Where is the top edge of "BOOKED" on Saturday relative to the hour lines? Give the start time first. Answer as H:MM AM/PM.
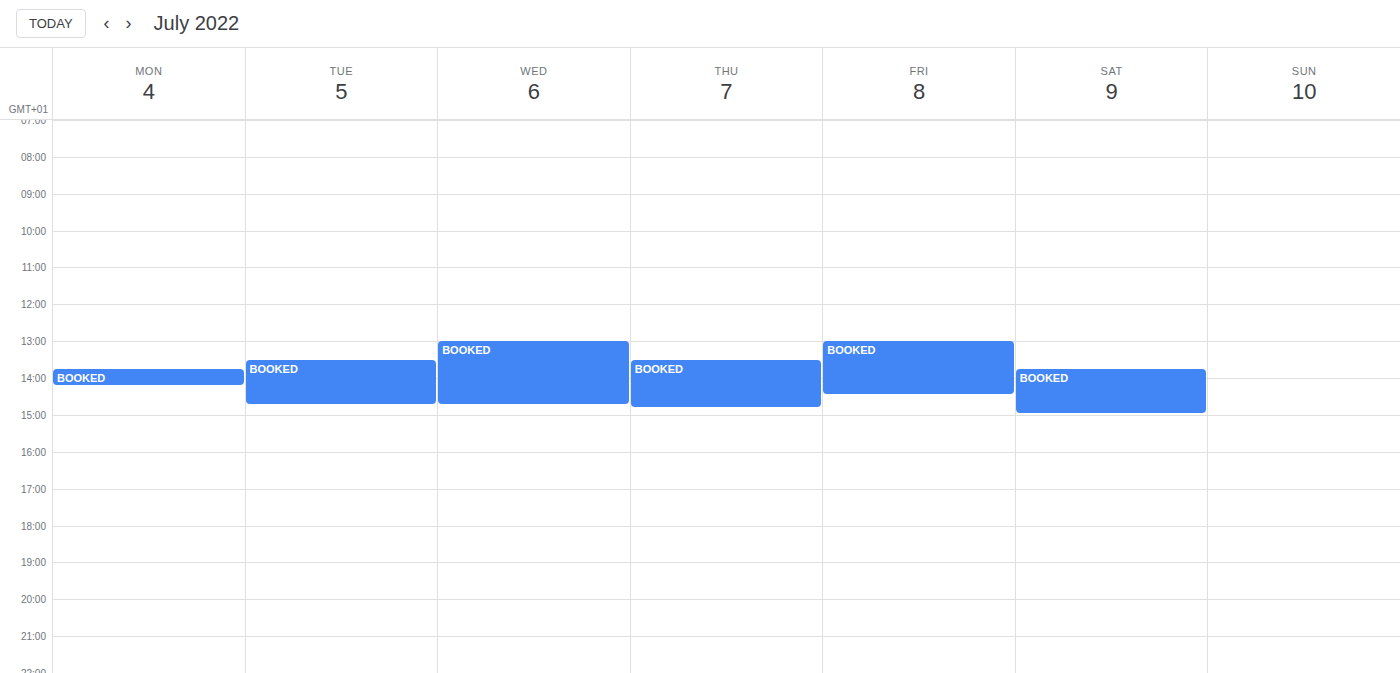
1:45 PM -- neither: three quarters of the way from the 1 PM line to the 2 PM line.